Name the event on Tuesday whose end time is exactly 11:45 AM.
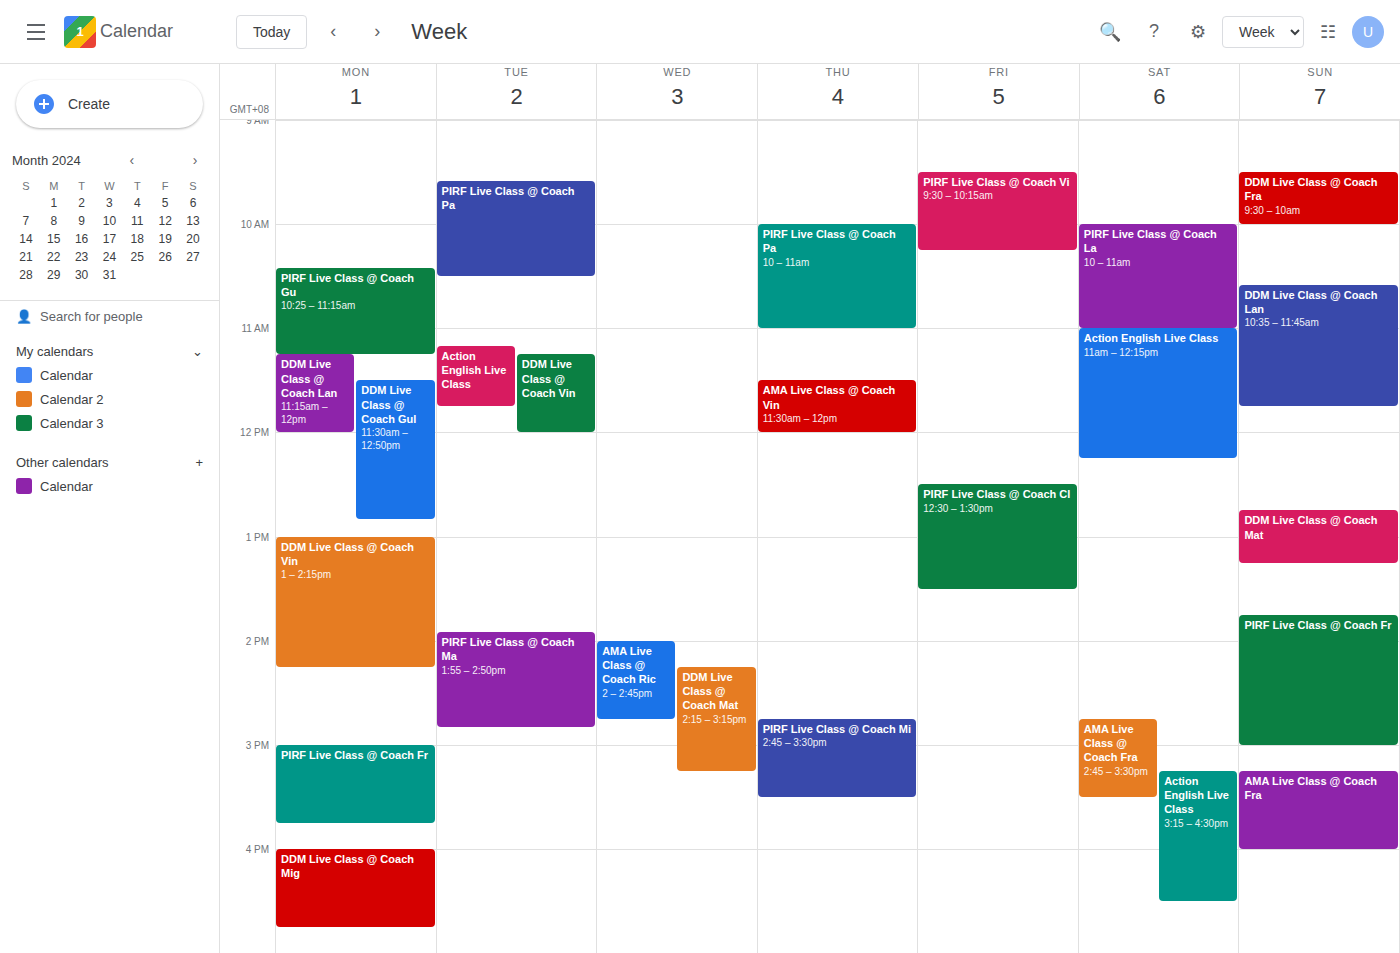
"Action English Live Class"